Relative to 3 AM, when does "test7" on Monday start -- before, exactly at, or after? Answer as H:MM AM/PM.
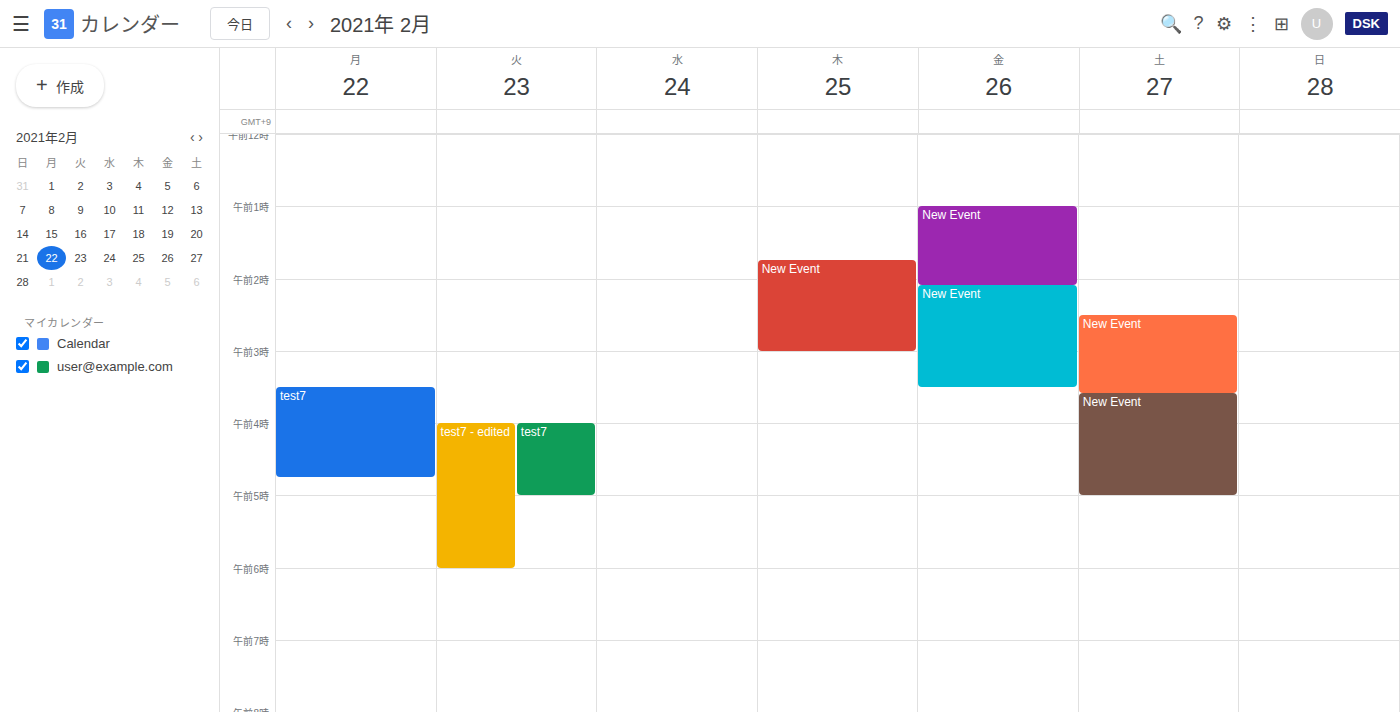
3:30 AM -- after 3 AM, 30 minutes below the 3 AM line.